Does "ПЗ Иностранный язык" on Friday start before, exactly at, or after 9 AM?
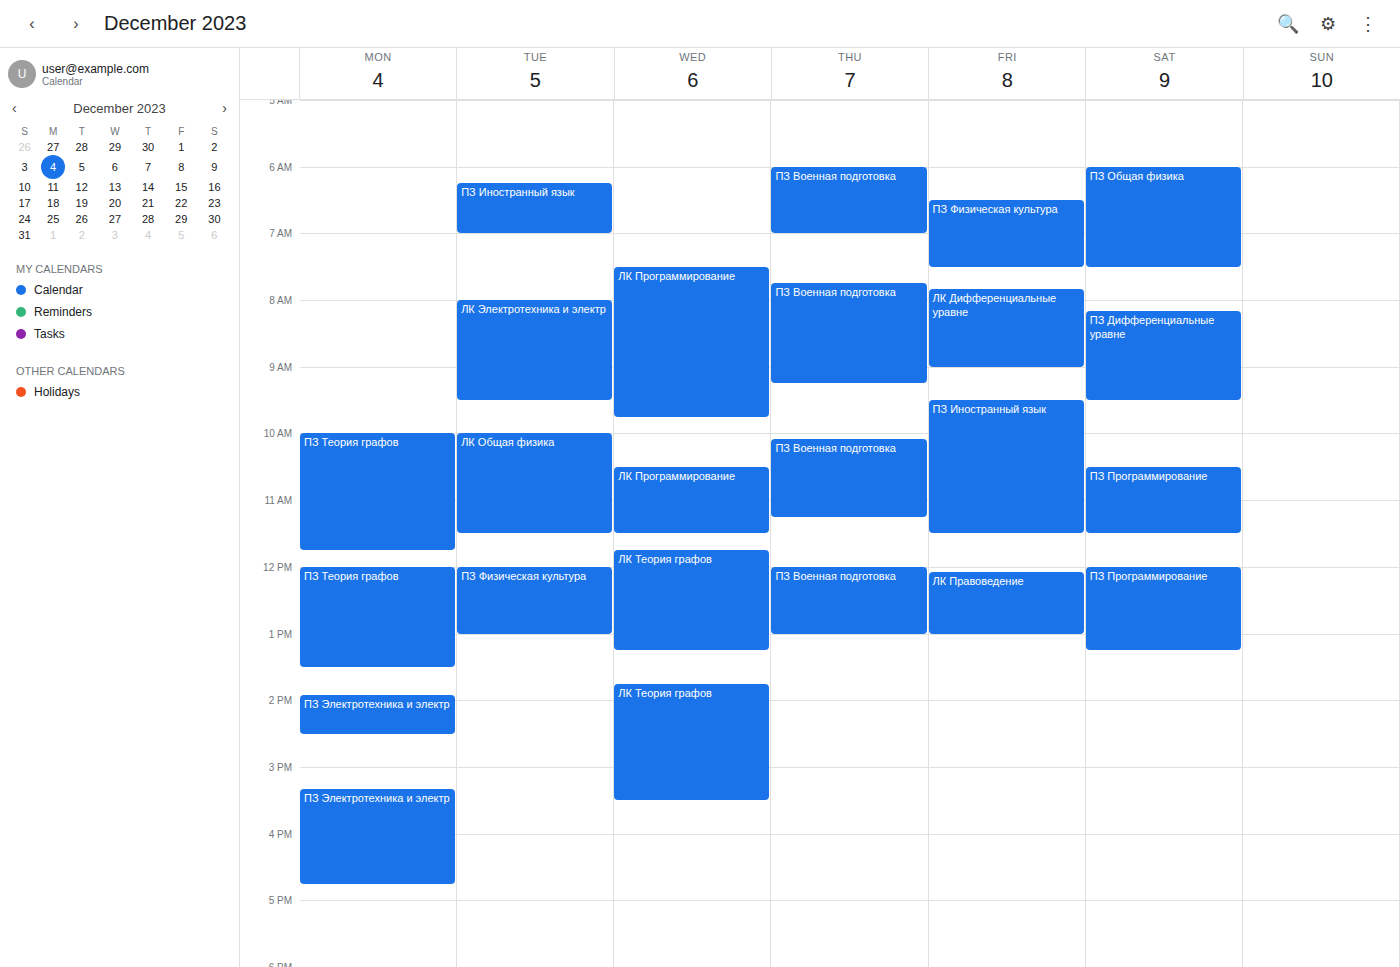
9:30 AM -- after 9 AM, 30 minutes below the 9 AM line.